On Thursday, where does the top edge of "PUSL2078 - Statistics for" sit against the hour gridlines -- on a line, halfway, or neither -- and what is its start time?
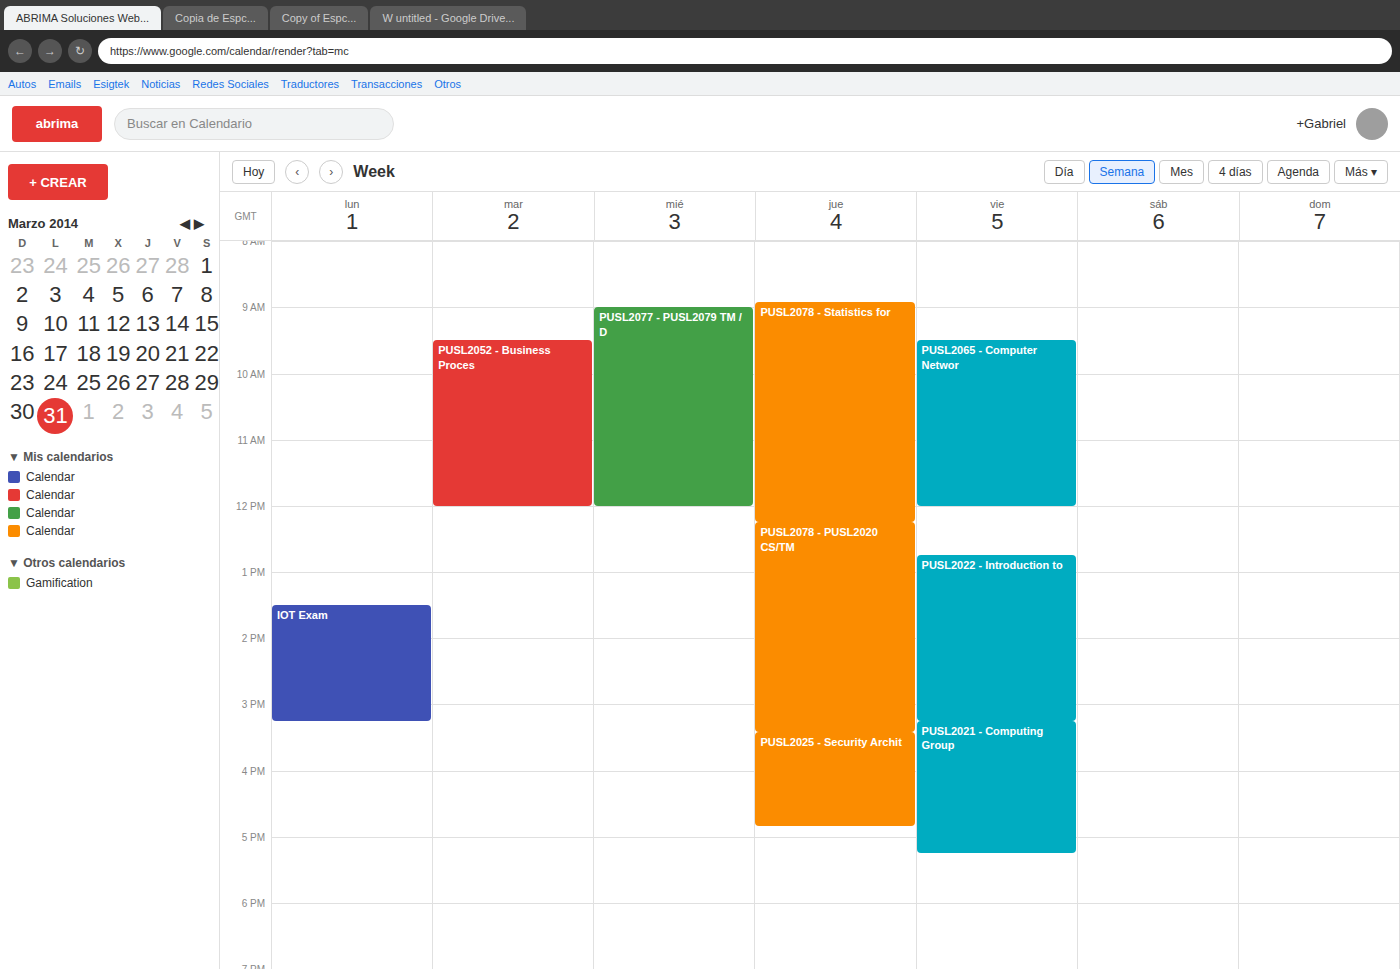
8:55 AM -- neither: 55 minutes below the 8 AM line and 5 minutes above the 9 AM line.